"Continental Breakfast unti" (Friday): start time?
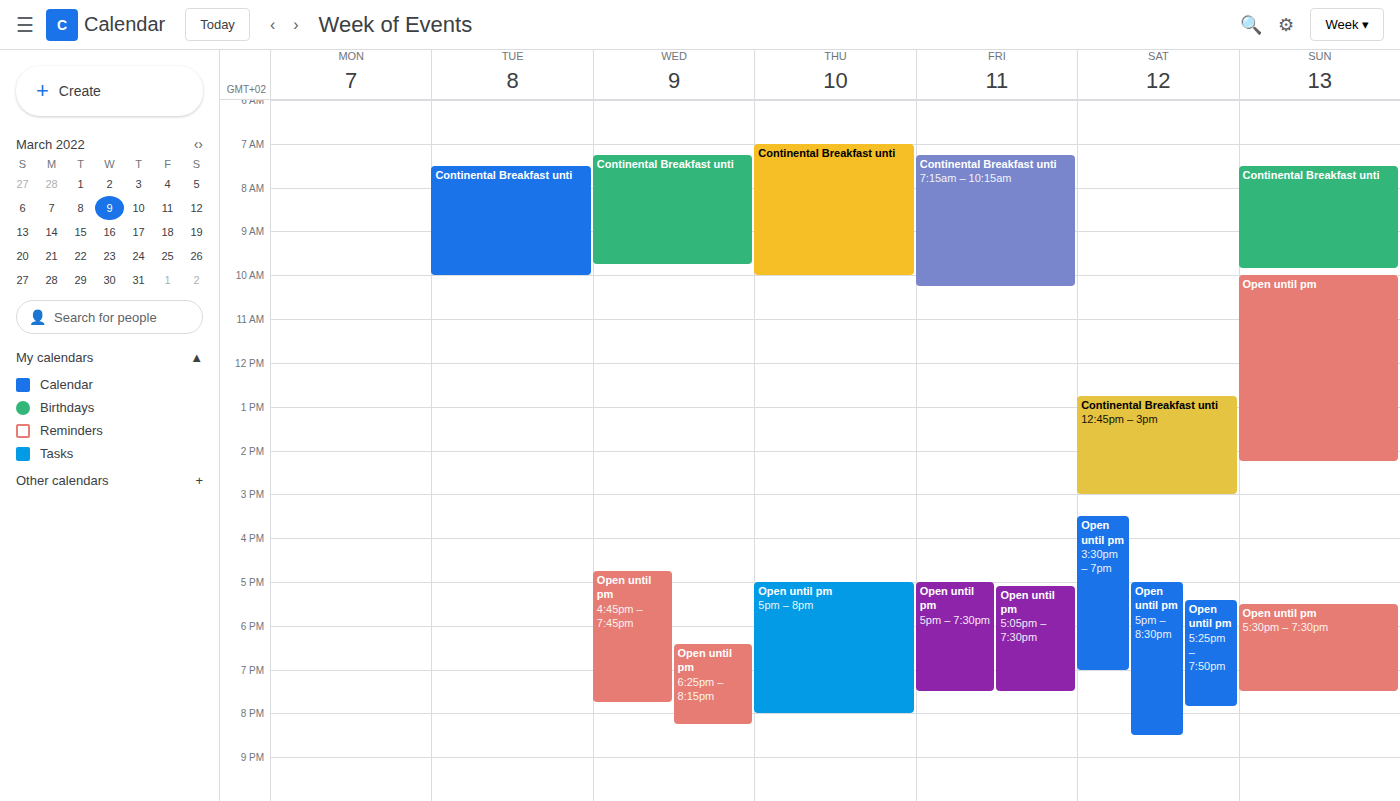
7:15 AM